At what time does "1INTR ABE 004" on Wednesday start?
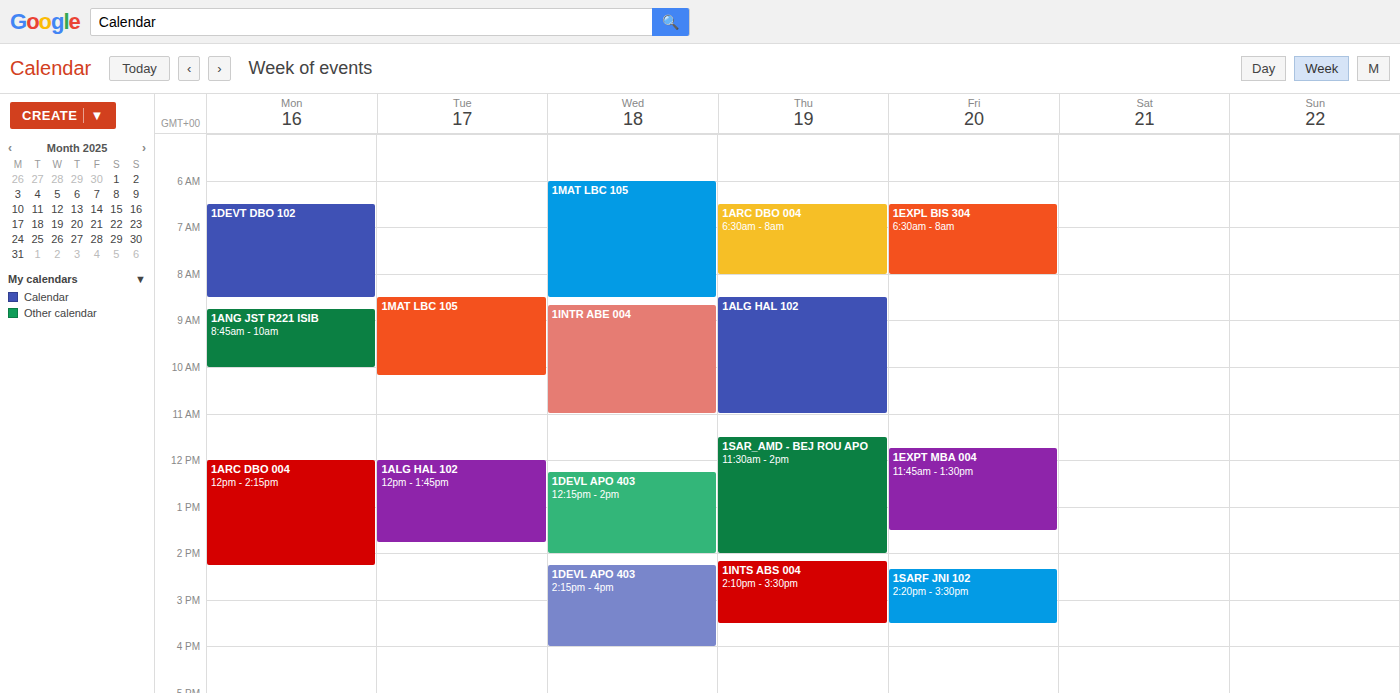
8:40 AM